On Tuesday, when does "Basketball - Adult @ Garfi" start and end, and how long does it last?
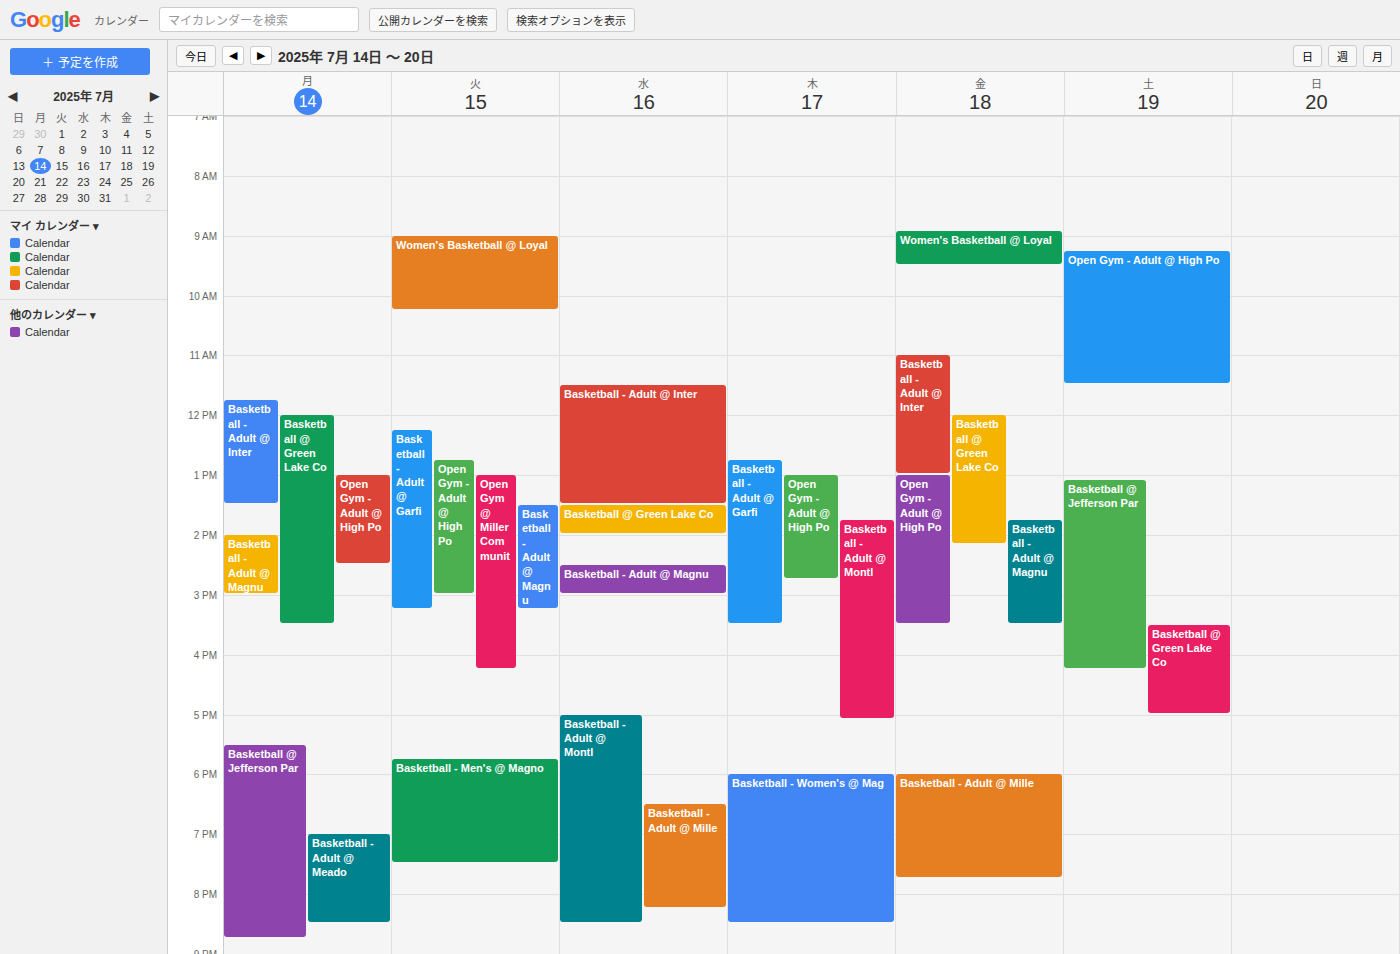
12:15 PM to 3:15 PM, 3 hours